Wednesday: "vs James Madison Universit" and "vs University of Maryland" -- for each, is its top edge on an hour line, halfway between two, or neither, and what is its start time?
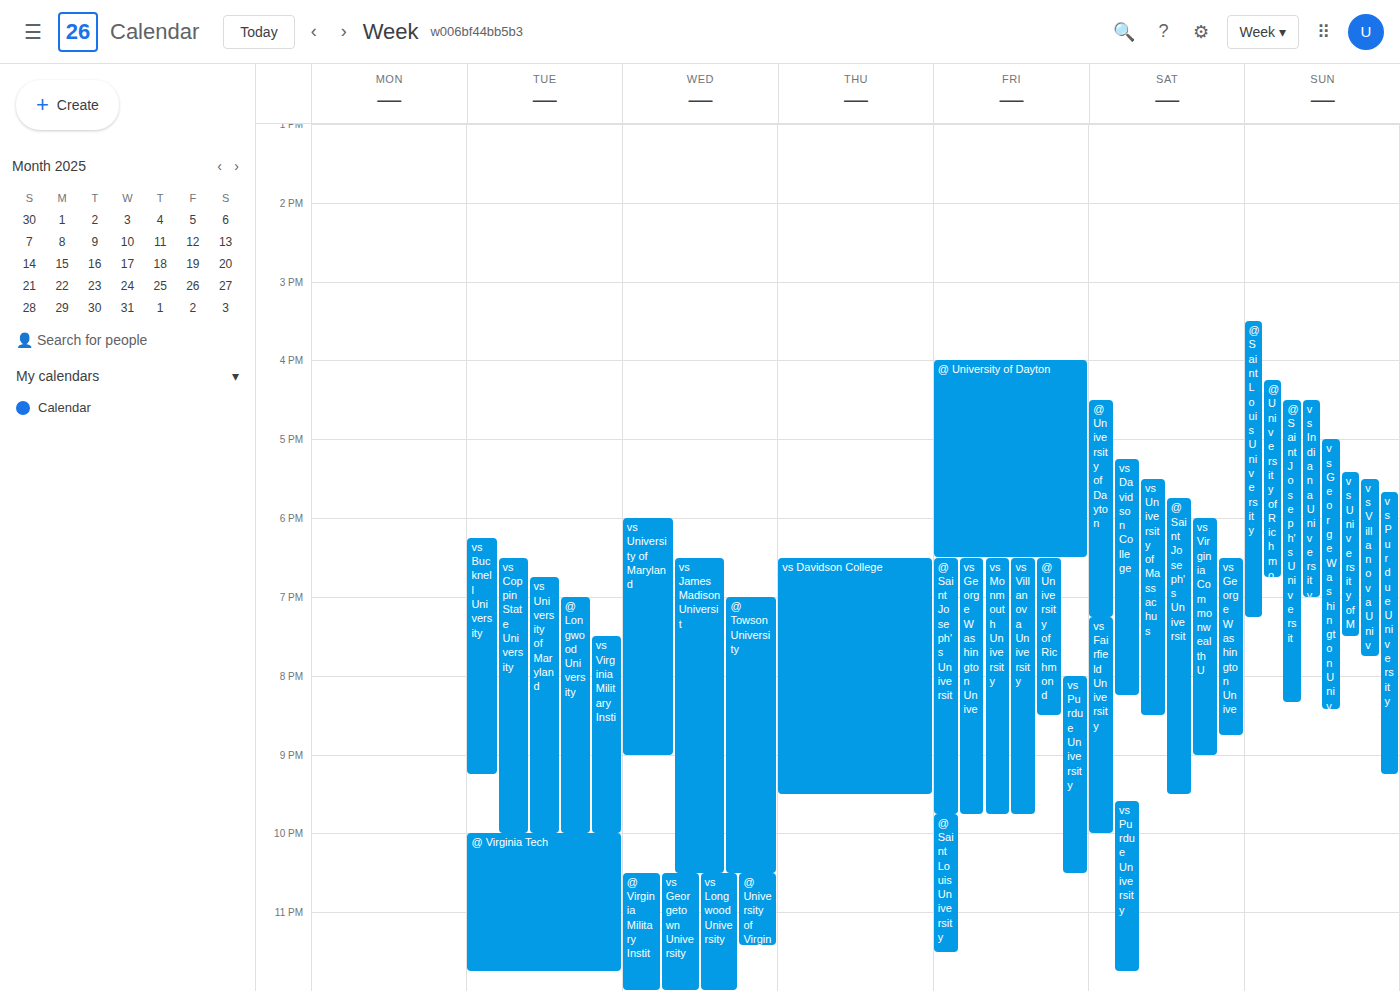
"vs James Madison Universit": 18:30, halfway between the 18:00 and 19:00 lines. "vs University of Maryland": 18:00, exactly on the 18:00 line.